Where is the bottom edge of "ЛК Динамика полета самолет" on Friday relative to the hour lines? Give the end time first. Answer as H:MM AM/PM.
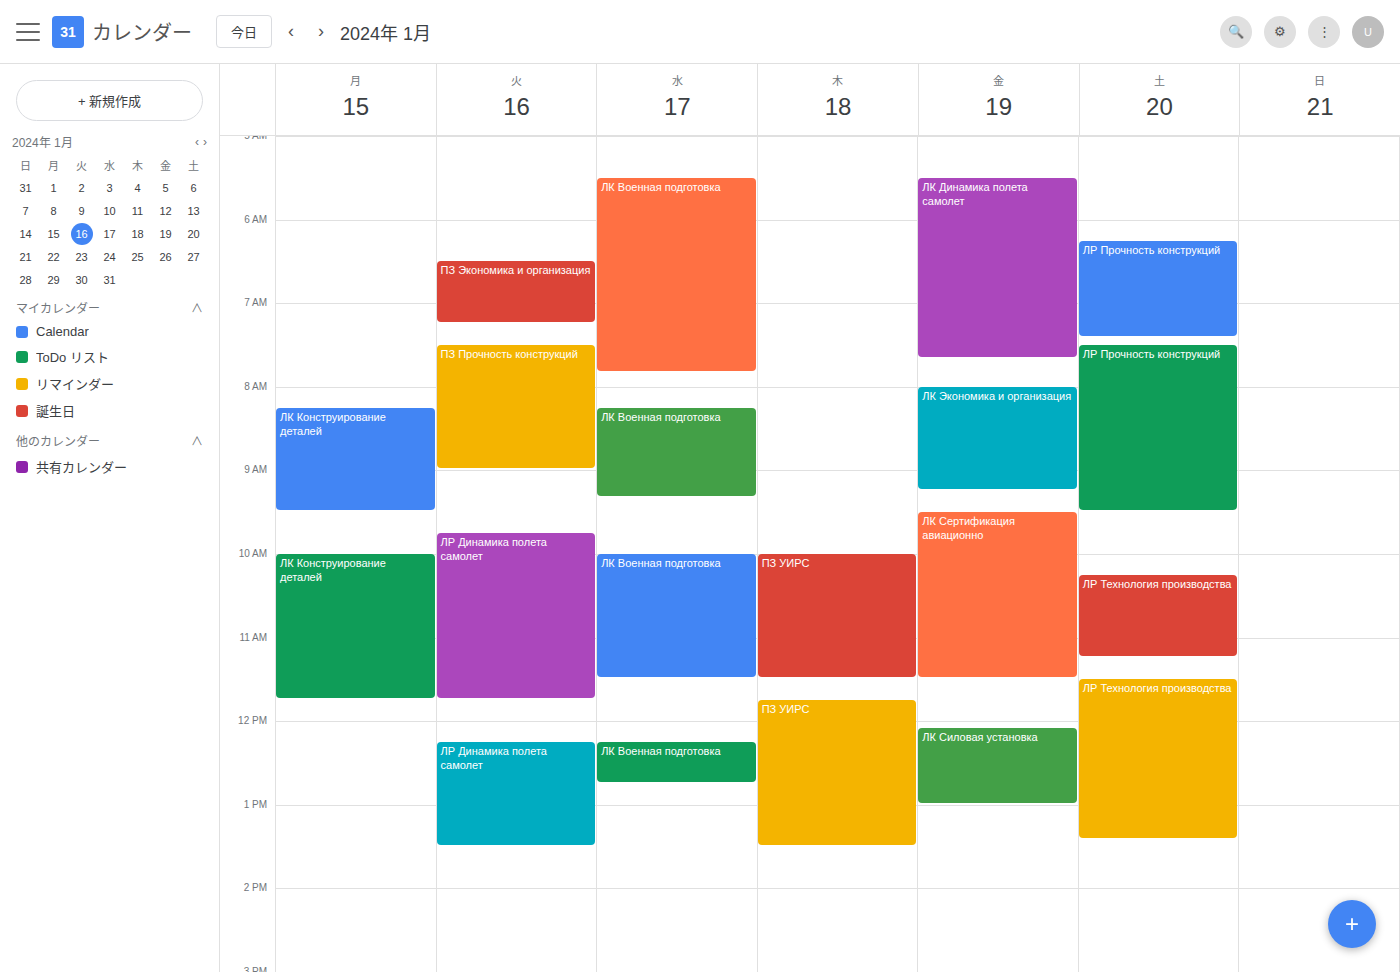
7:40 AM -- neither: 40 minutes below the 7 AM line and 20 minutes above the 8 AM line.